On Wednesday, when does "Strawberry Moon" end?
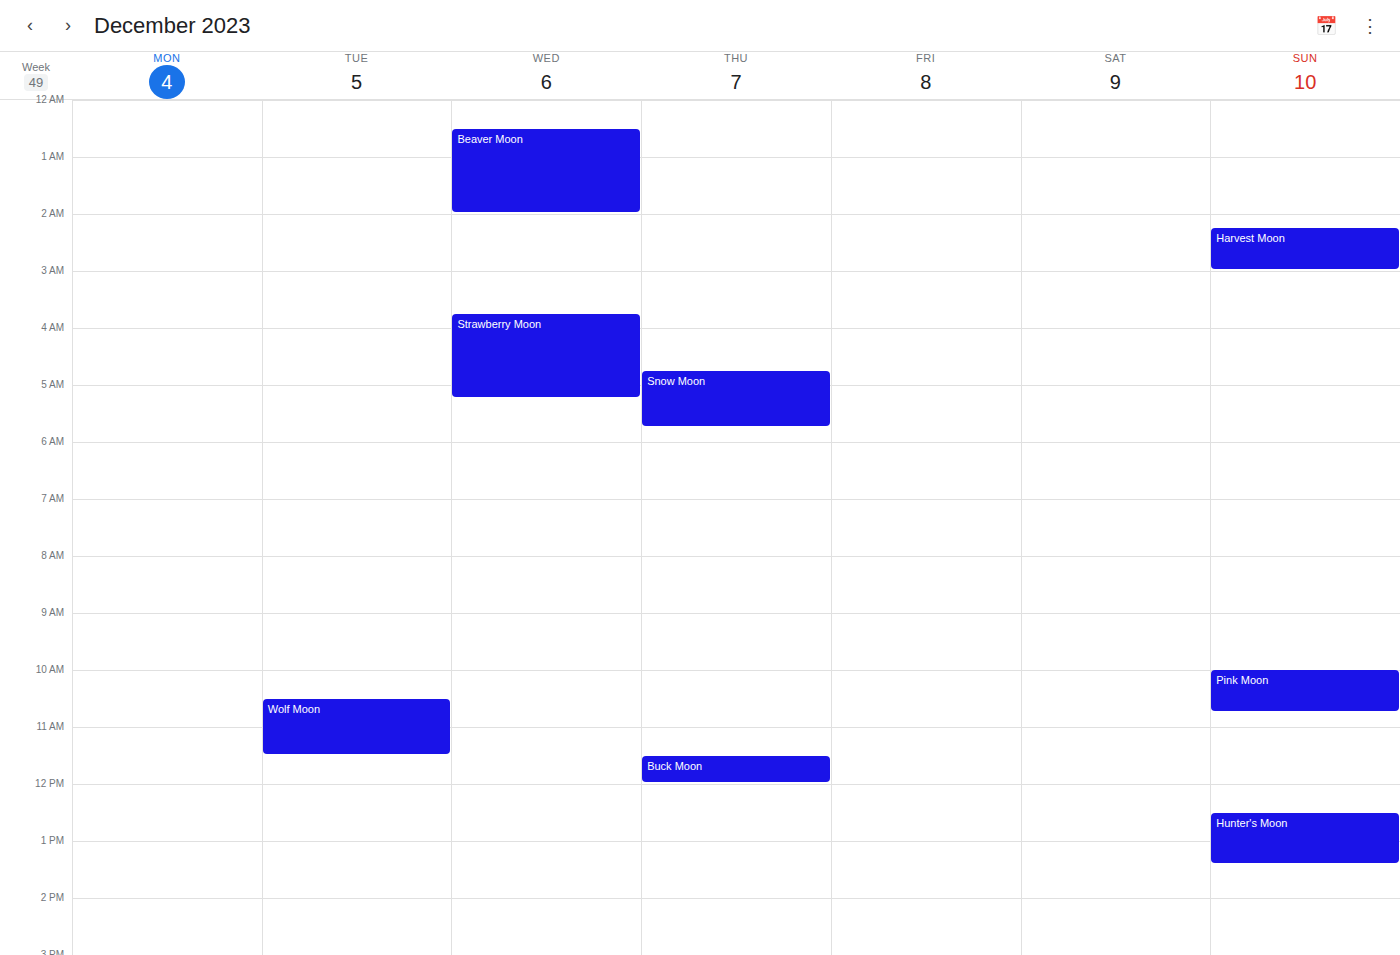
5:15 AM